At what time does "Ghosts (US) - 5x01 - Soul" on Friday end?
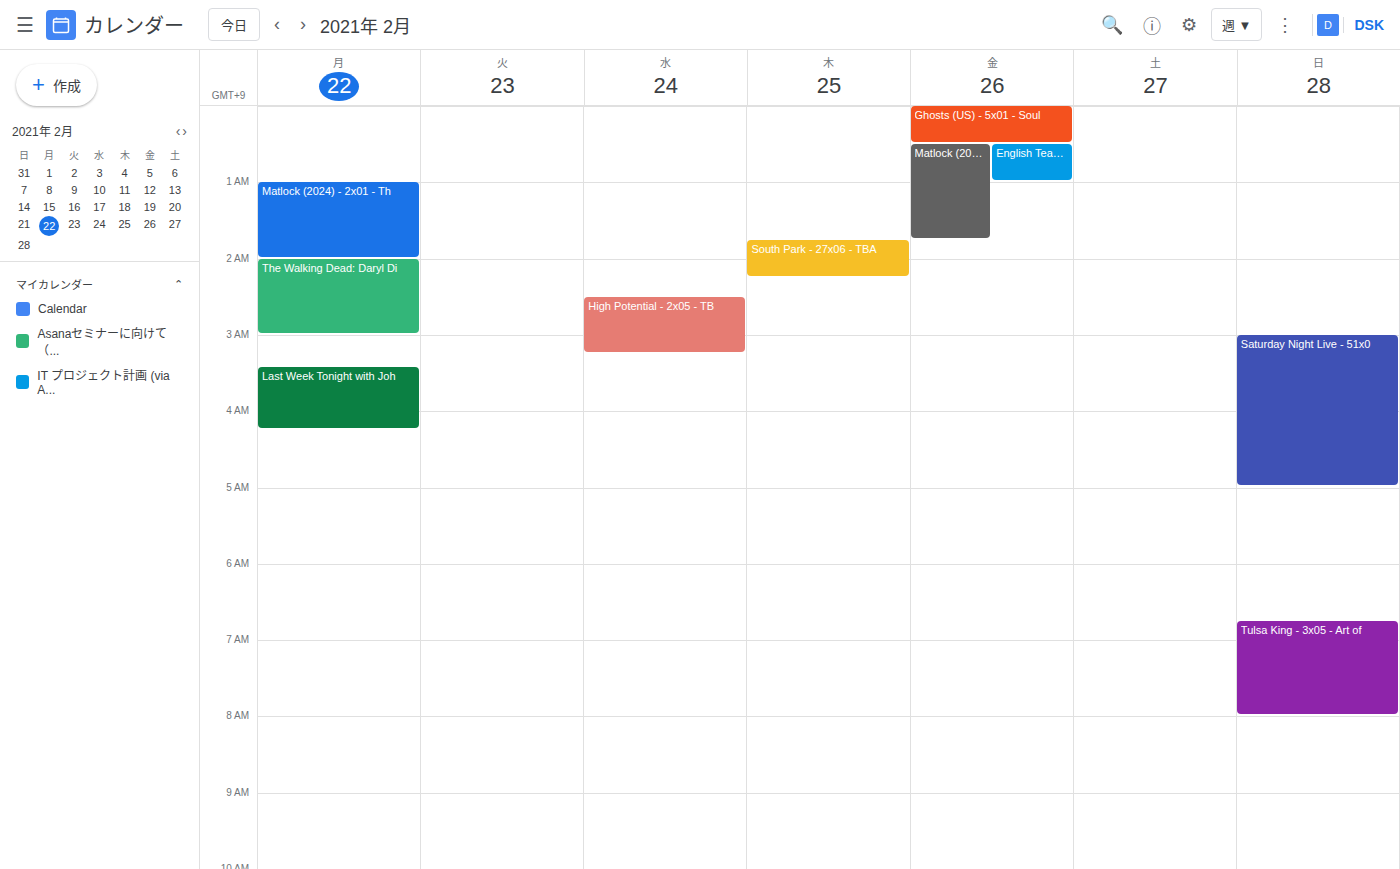
12:30 AM